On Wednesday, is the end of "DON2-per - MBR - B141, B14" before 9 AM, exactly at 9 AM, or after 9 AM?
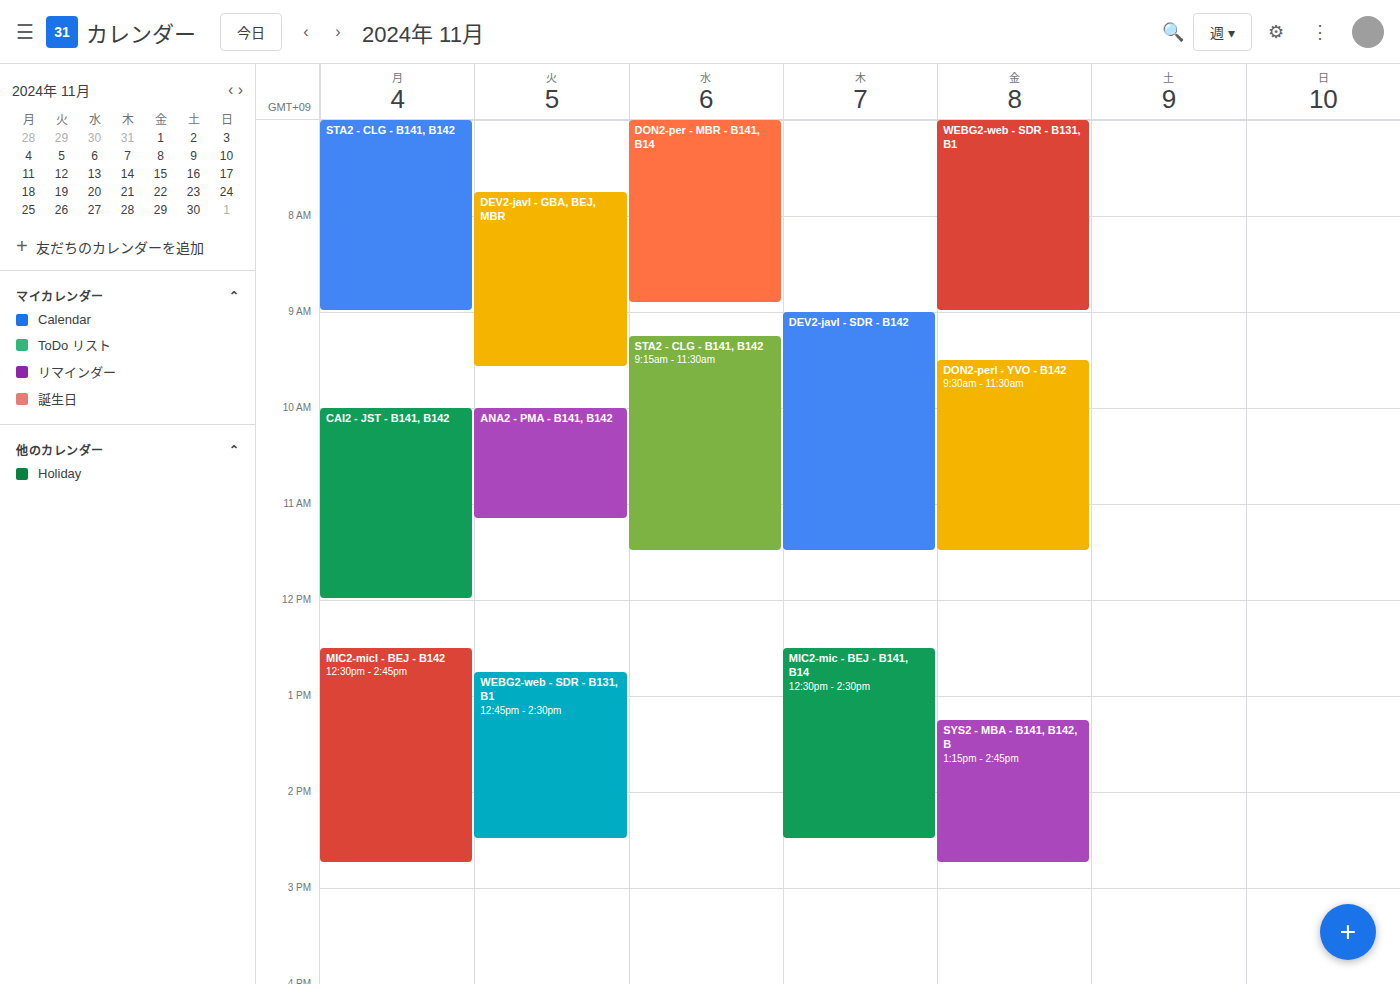
8:55 AM -- before 9 AM, 5 minutes above the 9 AM line.